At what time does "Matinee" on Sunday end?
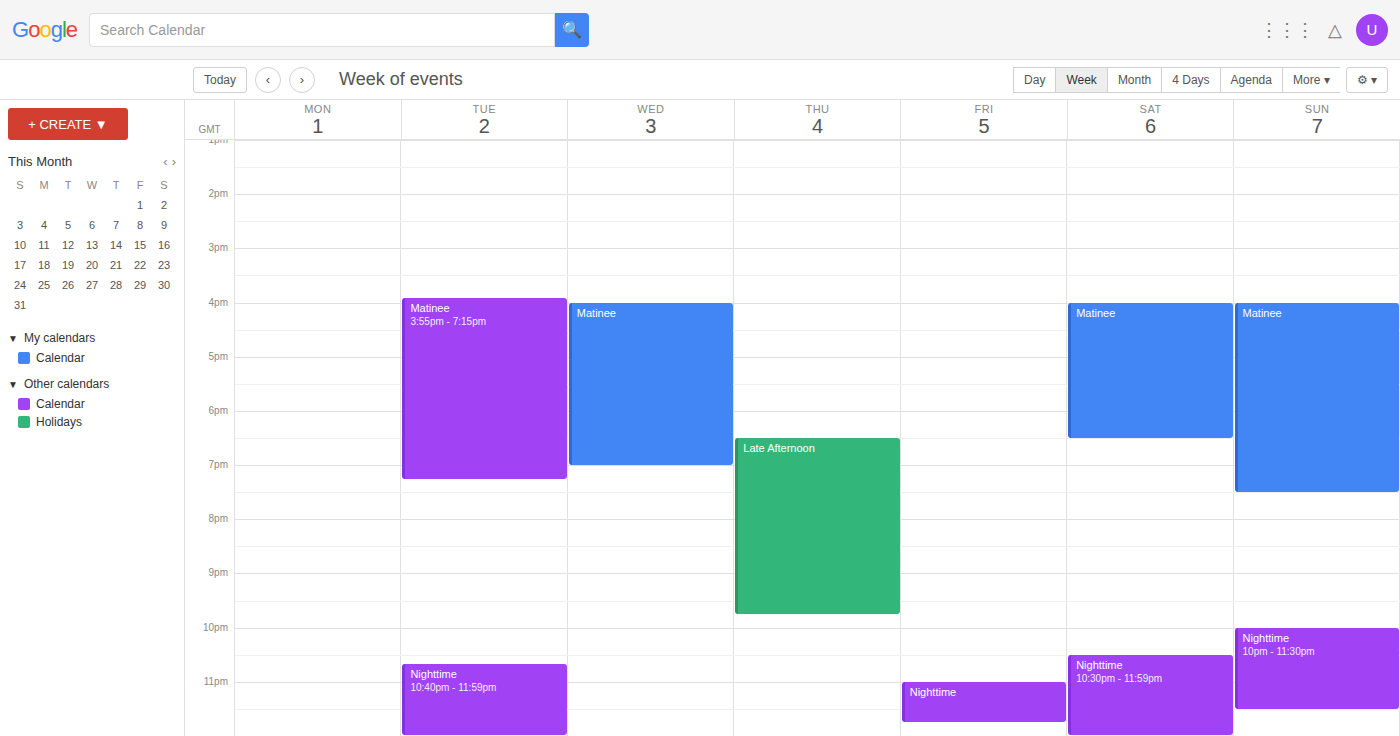
7:30 PM